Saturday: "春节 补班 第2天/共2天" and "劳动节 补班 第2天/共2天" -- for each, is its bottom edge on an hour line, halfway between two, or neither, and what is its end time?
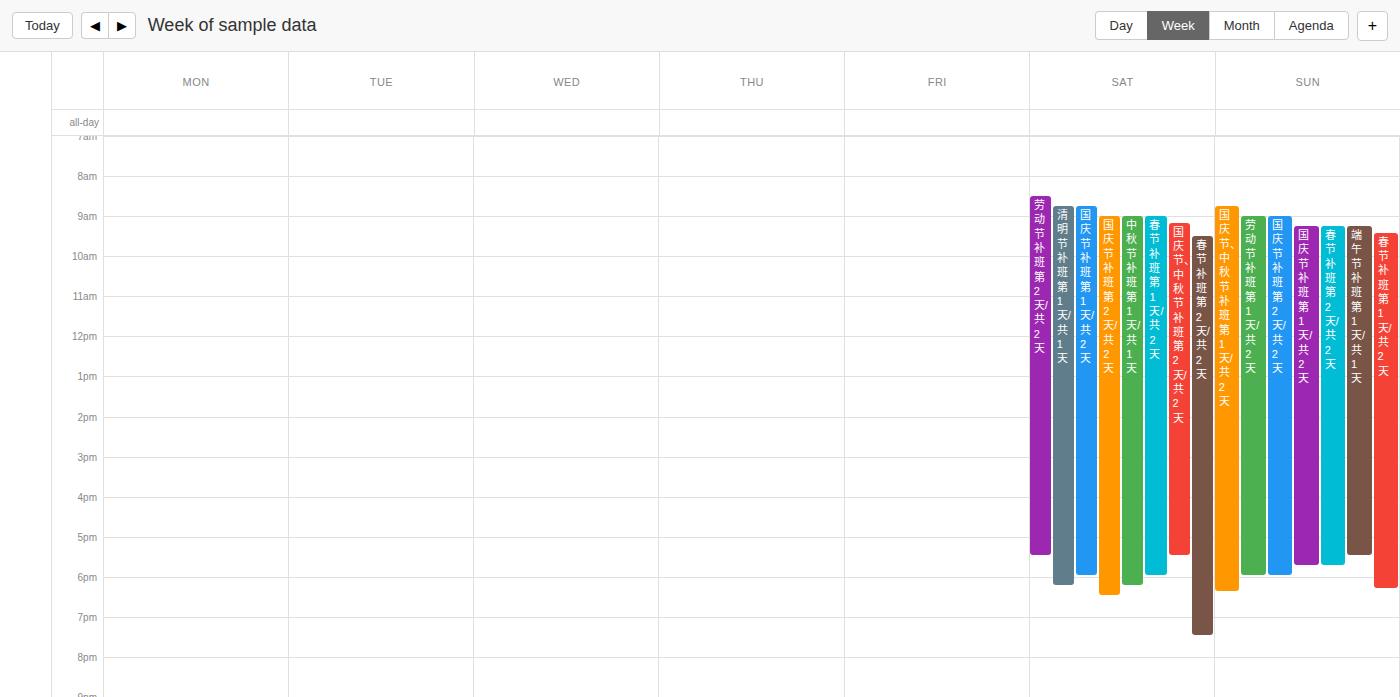
"春节 补班 第2天/共2天": 7:30 PM, halfway between the 7 PM and 8 PM lines. "劳动节 补班 第2天/共2天": 5:30 PM, halfway between the 5 PM and 6 PM lines.